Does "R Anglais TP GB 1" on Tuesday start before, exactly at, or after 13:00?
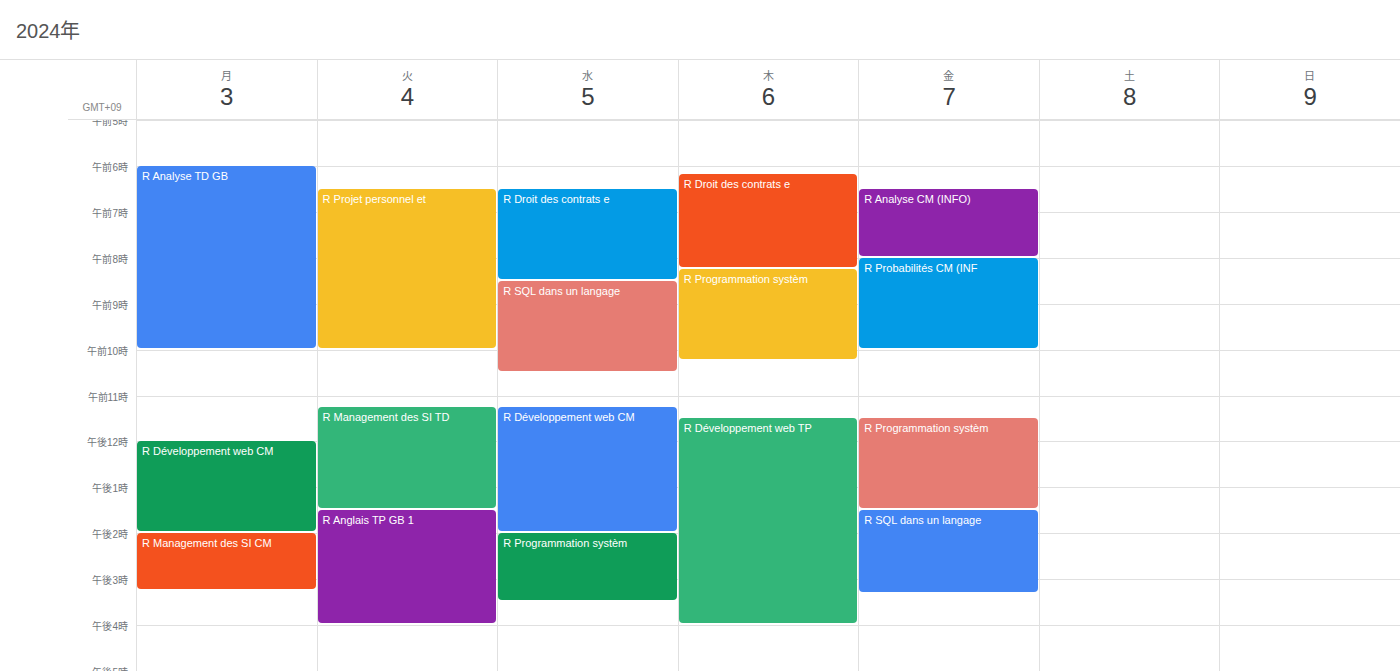
13:30 -- after 13:00, 30 minutes below the 13:00 line.